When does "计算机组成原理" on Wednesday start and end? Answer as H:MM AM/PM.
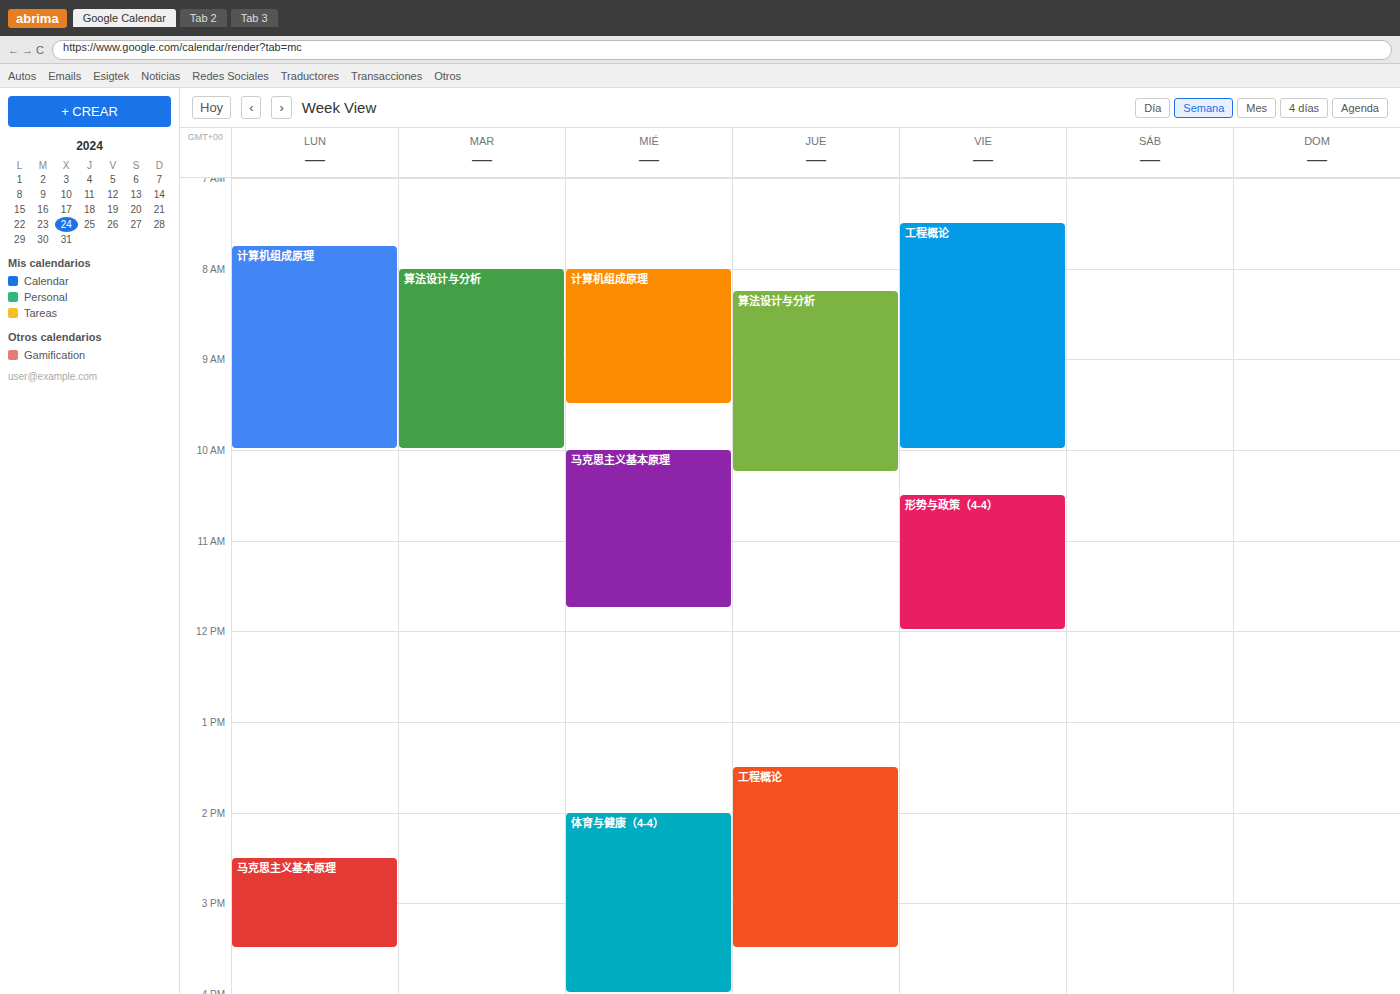
8:00 AM to 9:30 AM